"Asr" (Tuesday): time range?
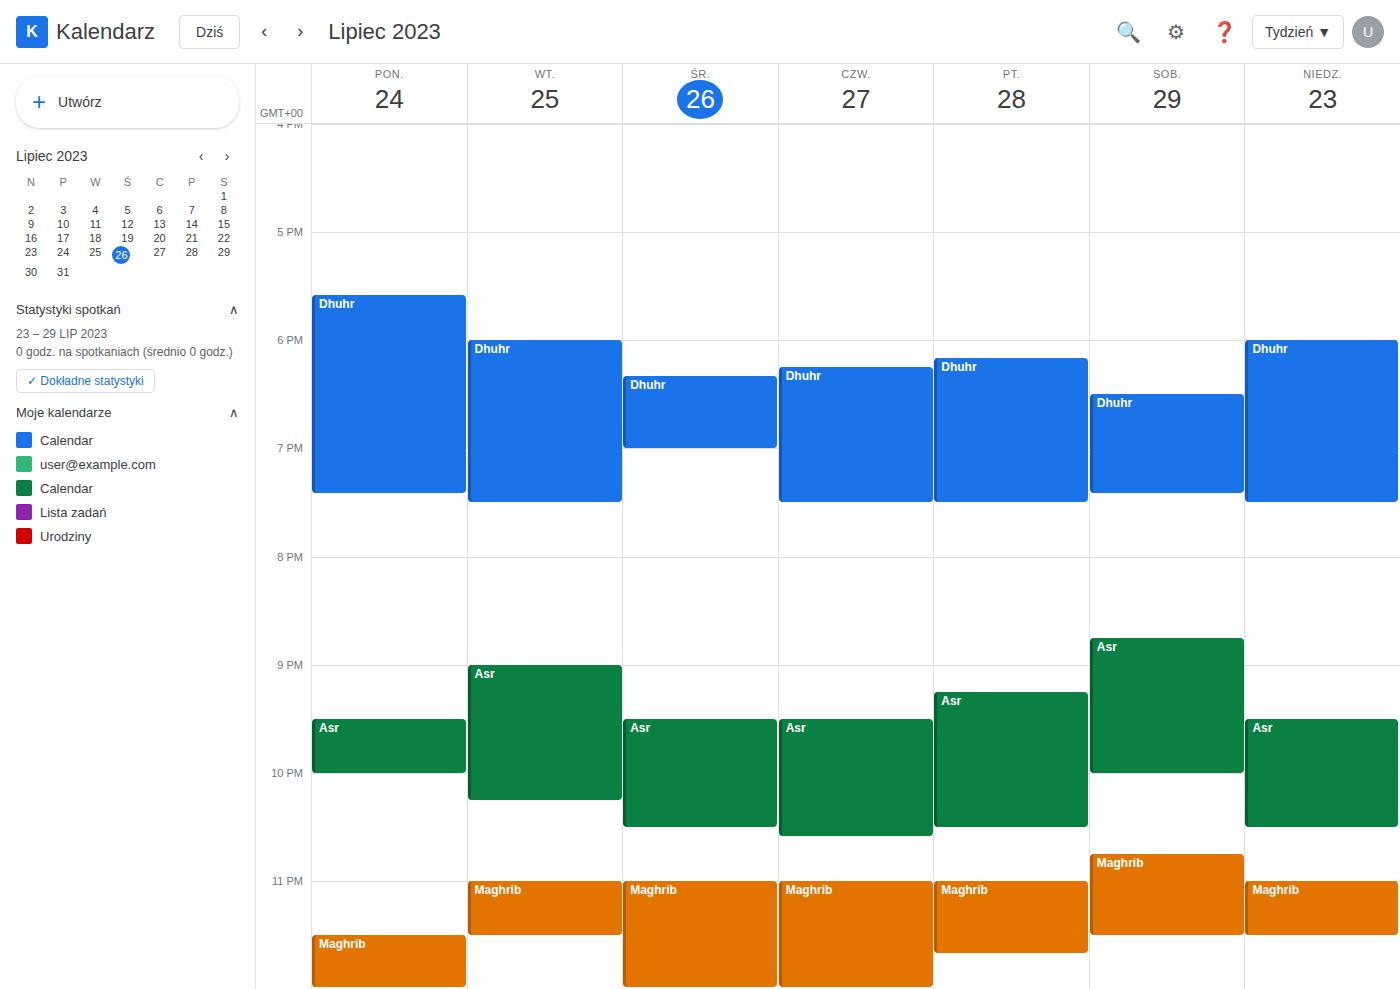
9:00 PM to 10:15 PM